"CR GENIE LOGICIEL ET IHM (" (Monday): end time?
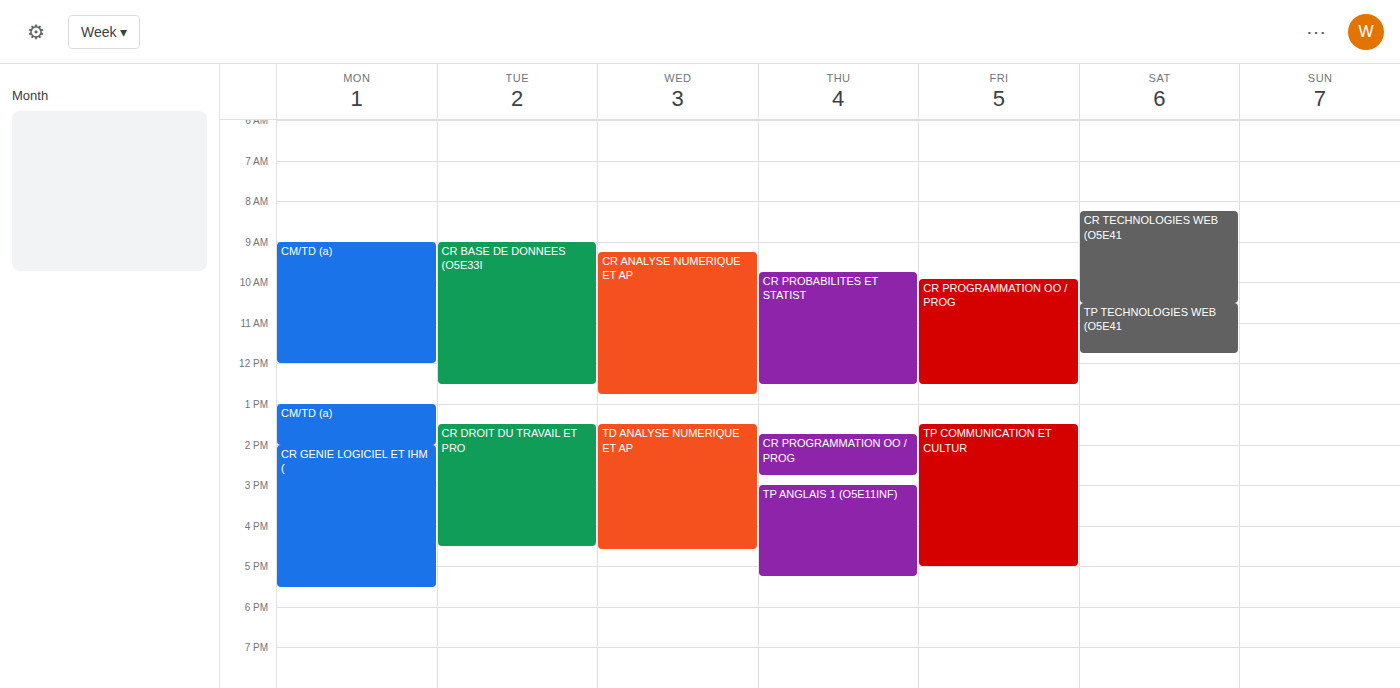
5:30 PM